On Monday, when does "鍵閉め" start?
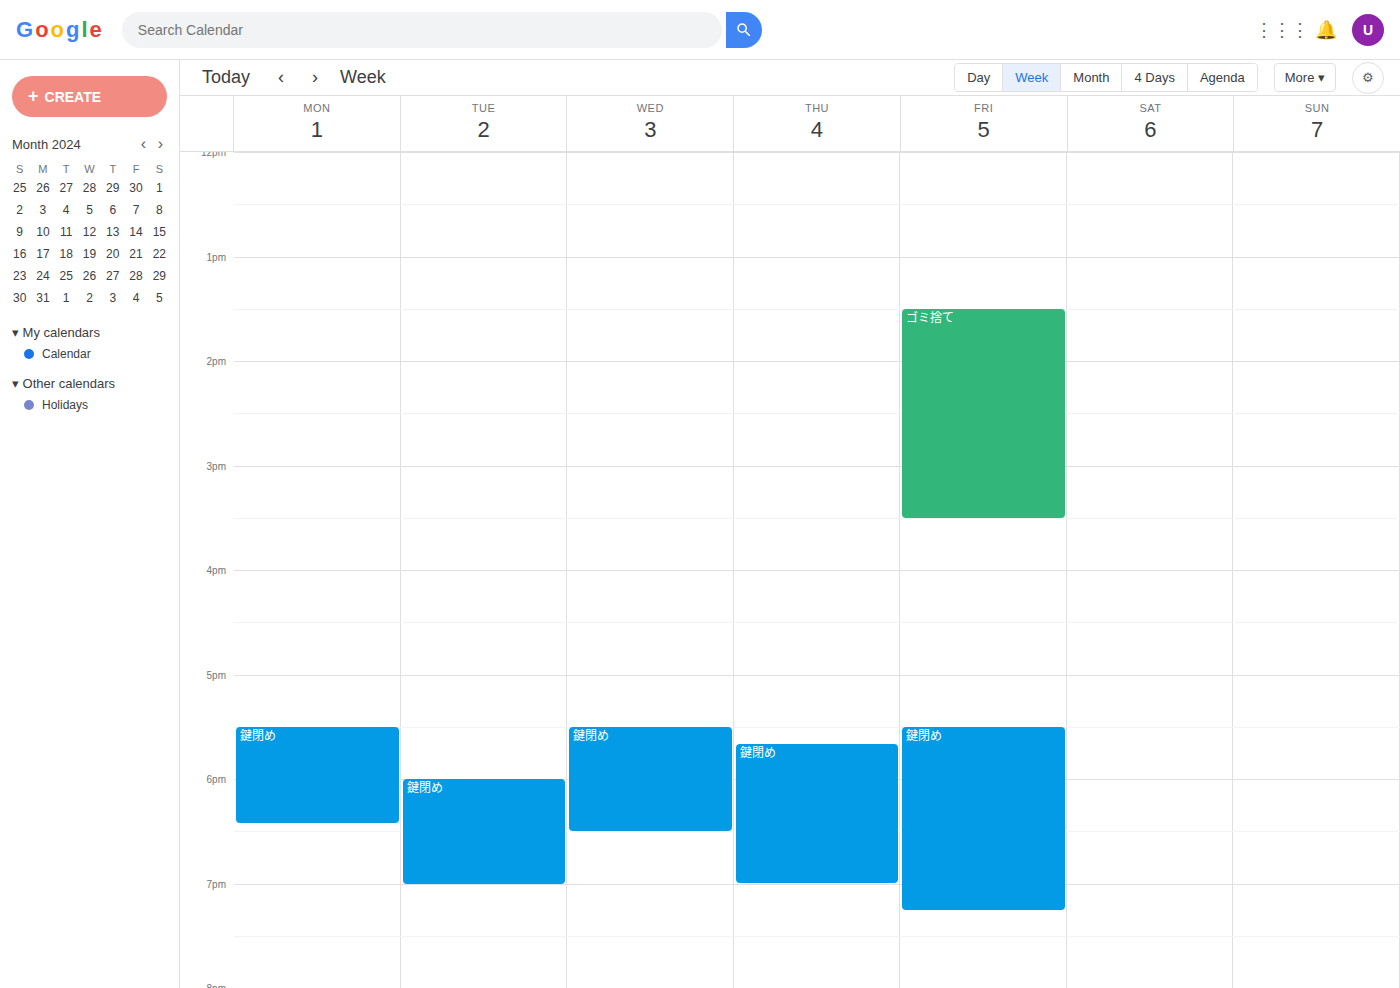
5:30 PM